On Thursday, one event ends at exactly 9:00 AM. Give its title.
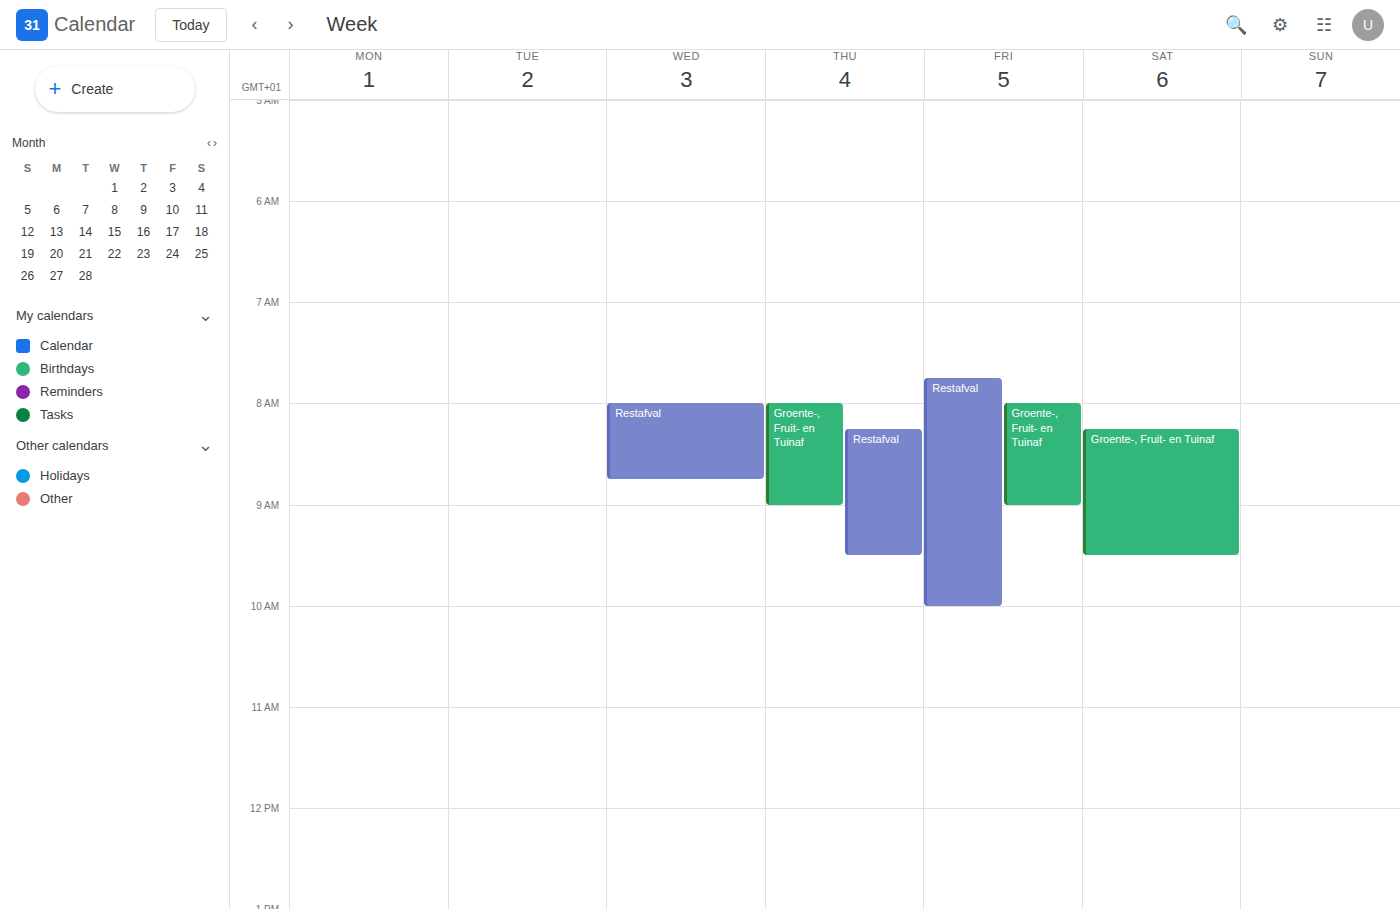
"Groente-, Fruit- en Tuinaf"